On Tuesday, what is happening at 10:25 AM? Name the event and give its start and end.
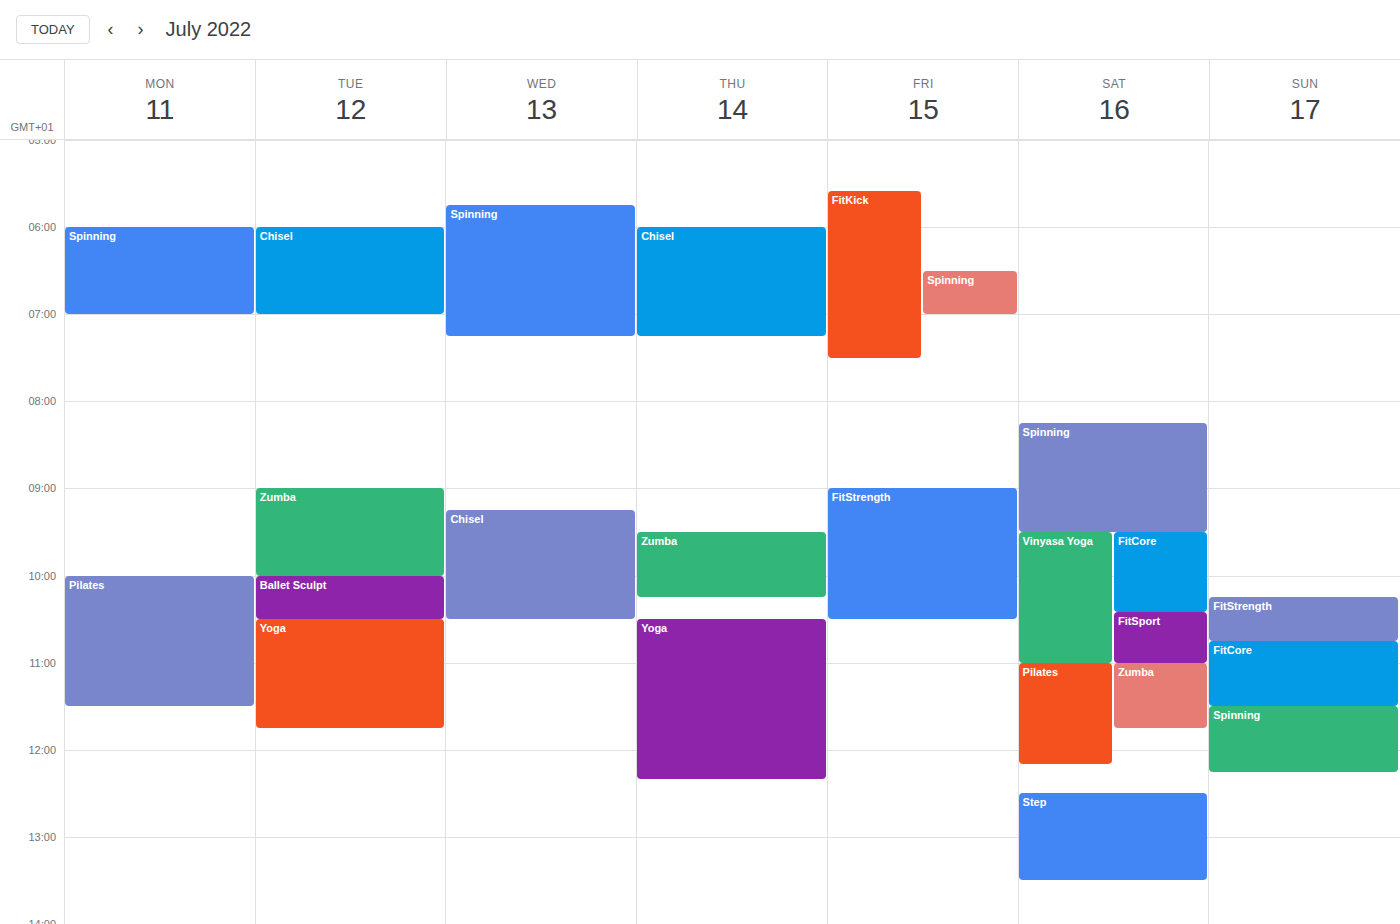
"Ballet Sculpt", 10:00 AM to 10:30 AM